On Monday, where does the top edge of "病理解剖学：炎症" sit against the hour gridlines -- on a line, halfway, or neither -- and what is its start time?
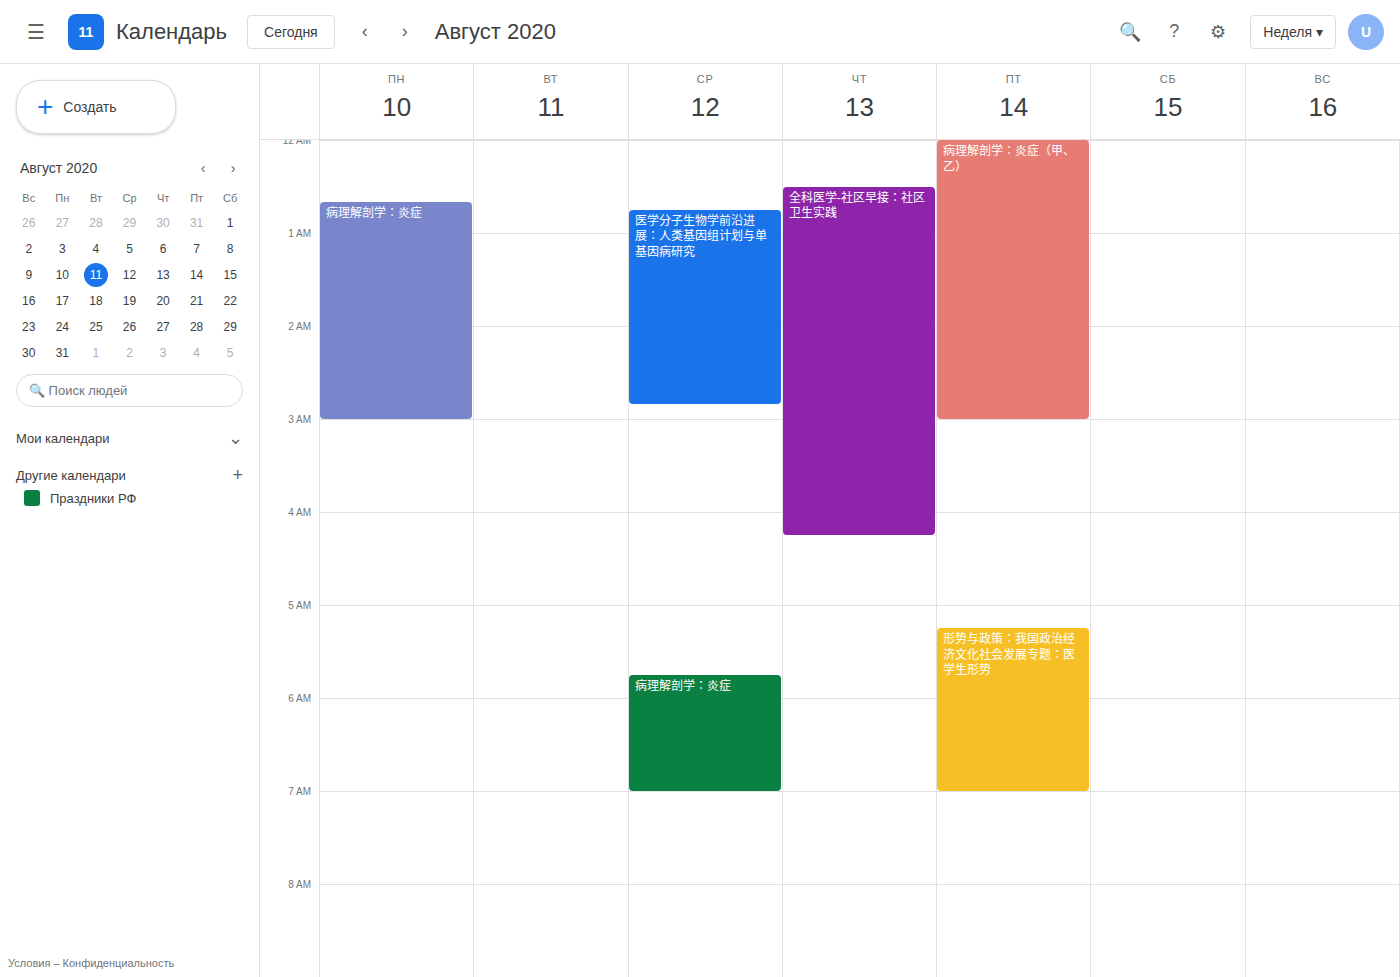
12:40 AM -- neither: 40 minutes below the 12 AM line and 20 minutes above the 1 AM line.